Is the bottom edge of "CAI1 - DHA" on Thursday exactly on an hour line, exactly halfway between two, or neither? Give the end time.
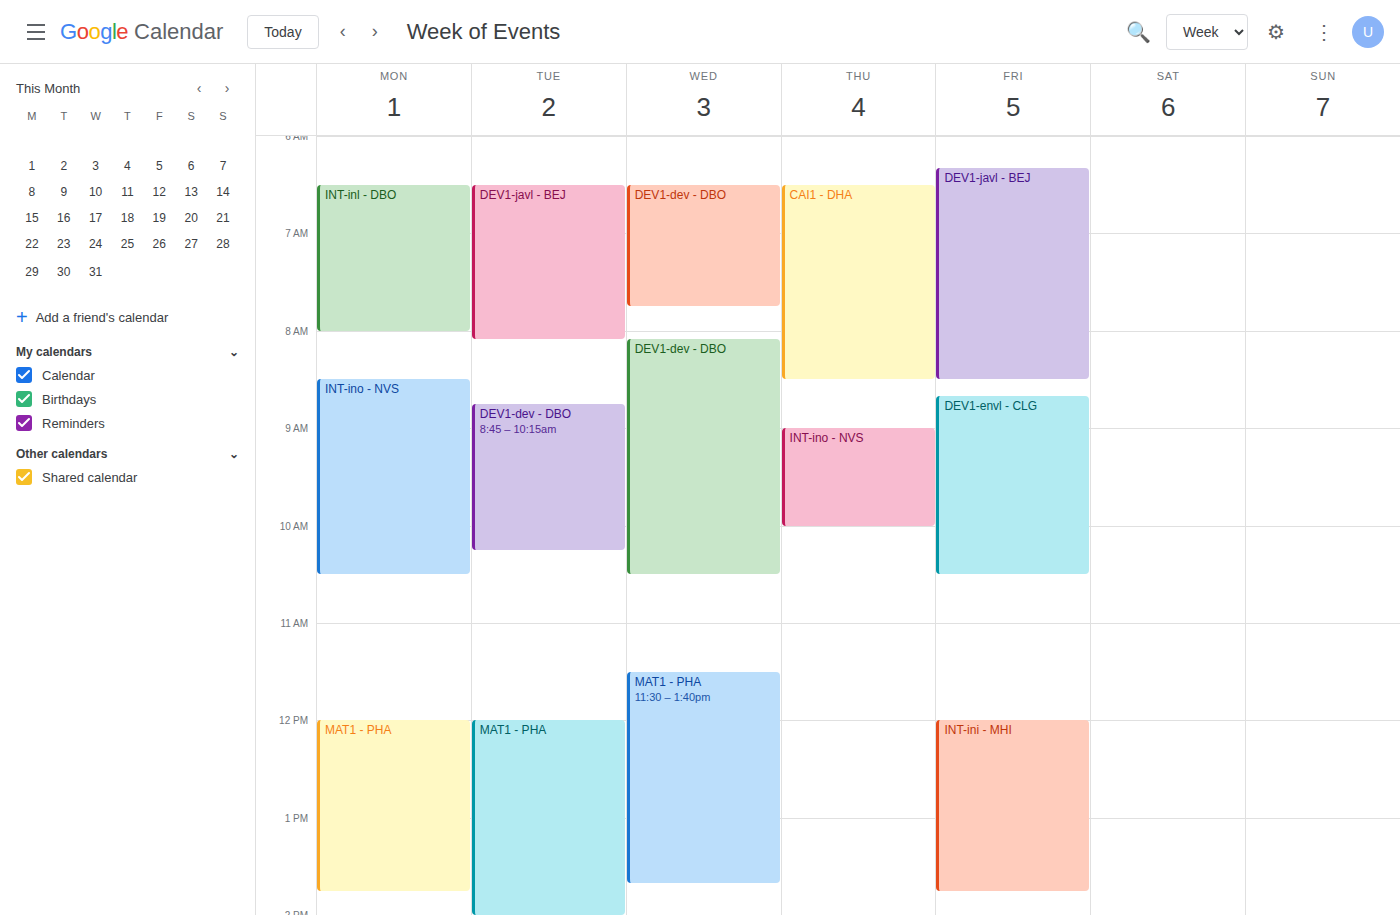
08:30 -- halfway between the 08:00 and 09:00 lines.